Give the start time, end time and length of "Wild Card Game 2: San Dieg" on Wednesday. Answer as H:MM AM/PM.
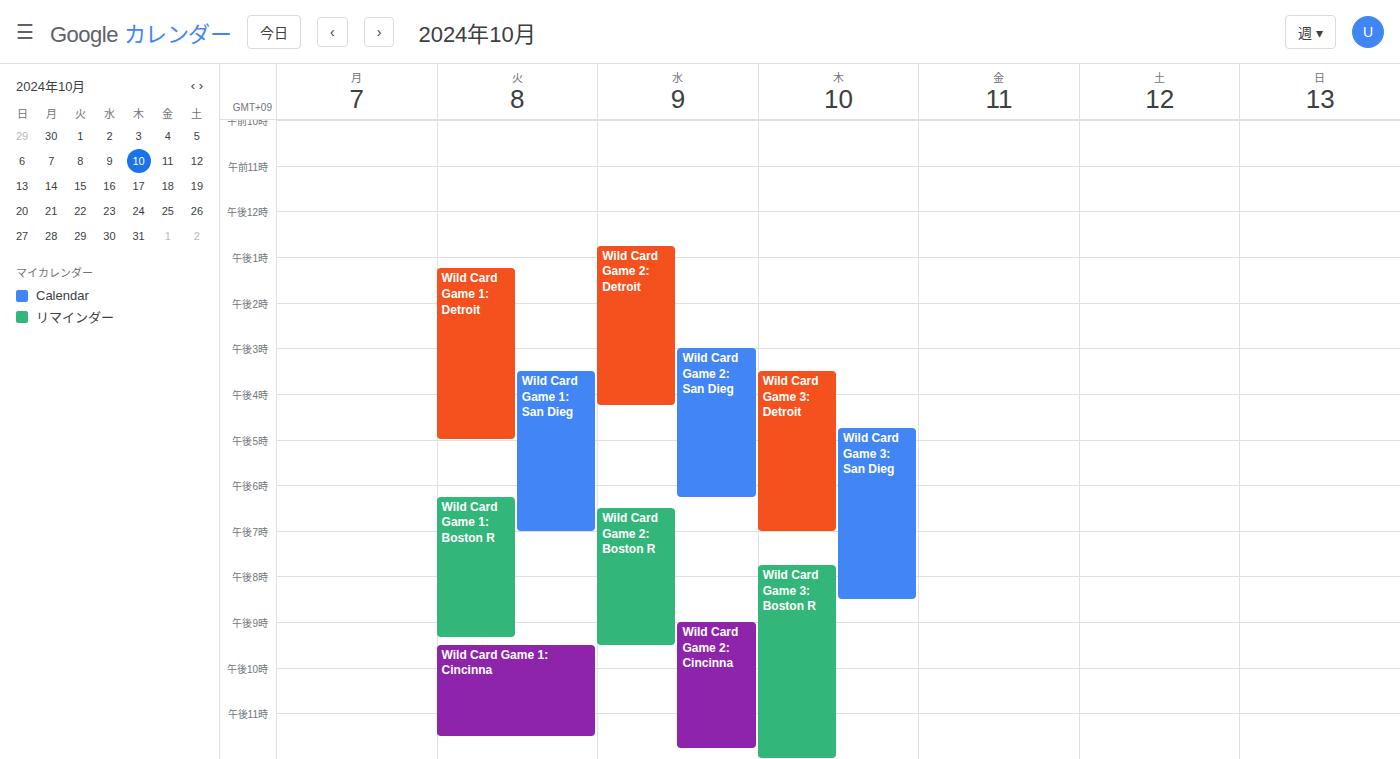
3:00 PM to 6:15 PM, 3 hours 15 minutes